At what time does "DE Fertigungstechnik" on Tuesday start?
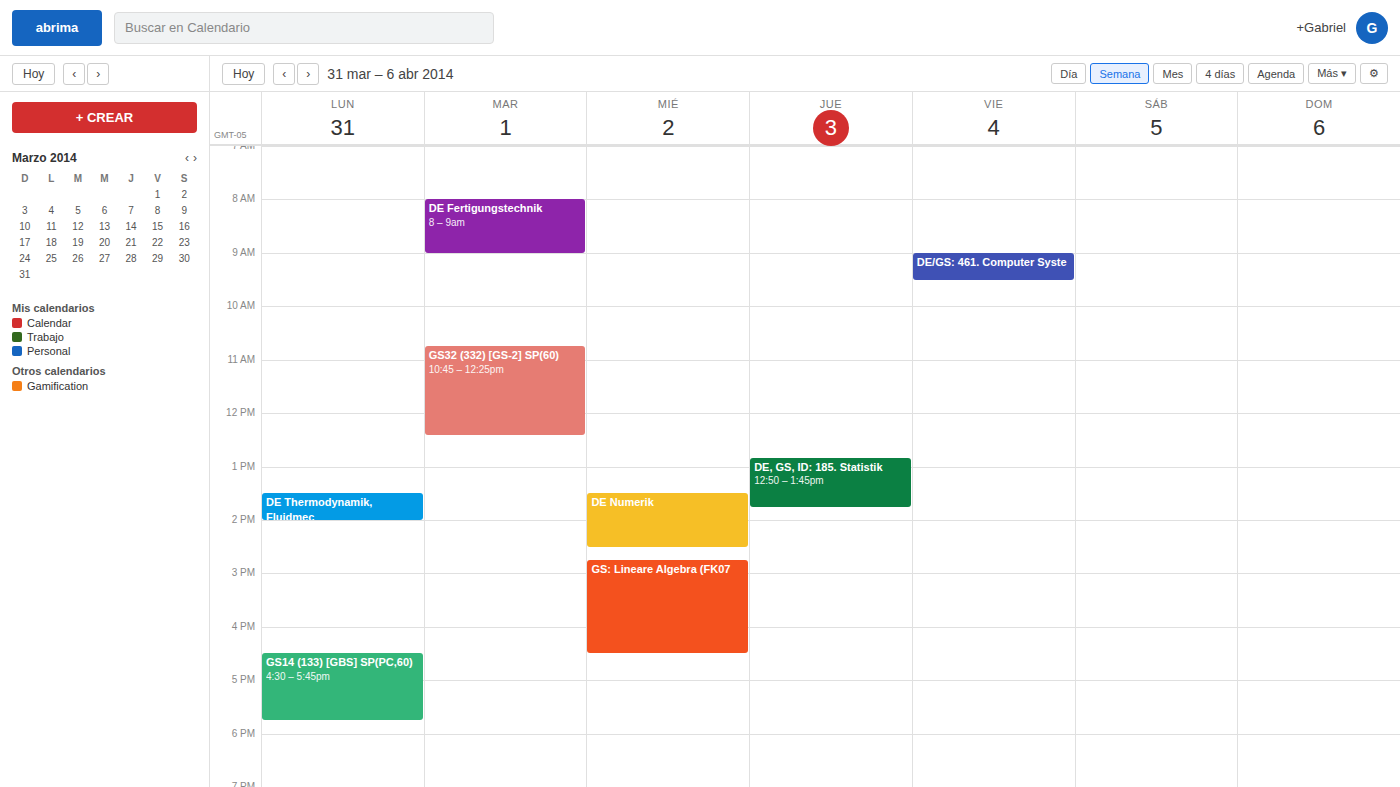
8:00 AM